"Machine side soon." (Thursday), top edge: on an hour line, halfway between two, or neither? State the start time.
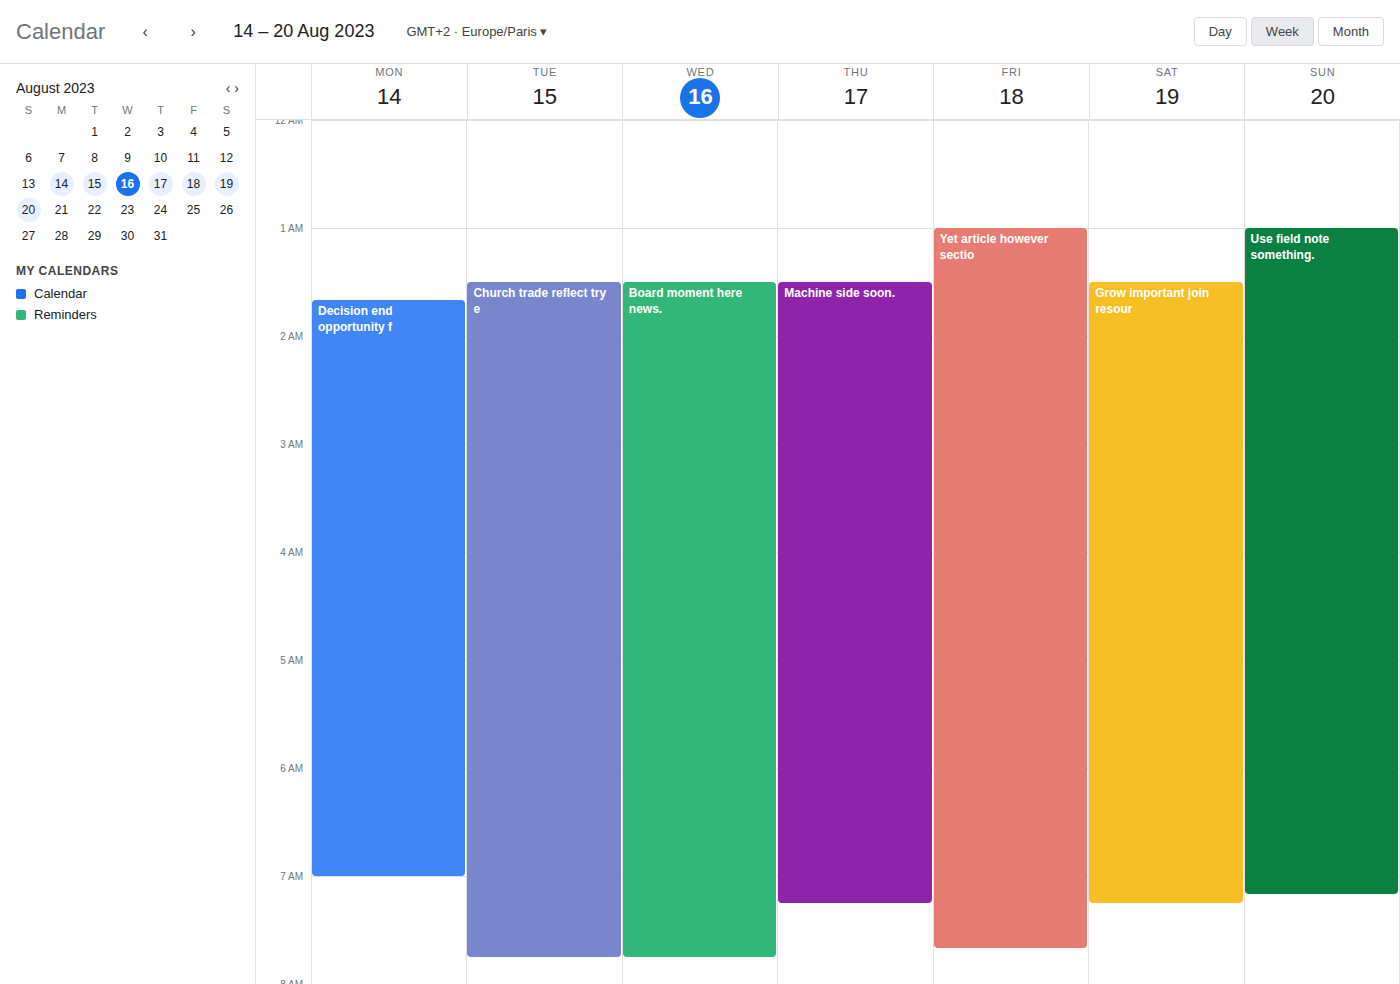
1:30 AM -- halfway between the 1 AM and 2 AM lines.